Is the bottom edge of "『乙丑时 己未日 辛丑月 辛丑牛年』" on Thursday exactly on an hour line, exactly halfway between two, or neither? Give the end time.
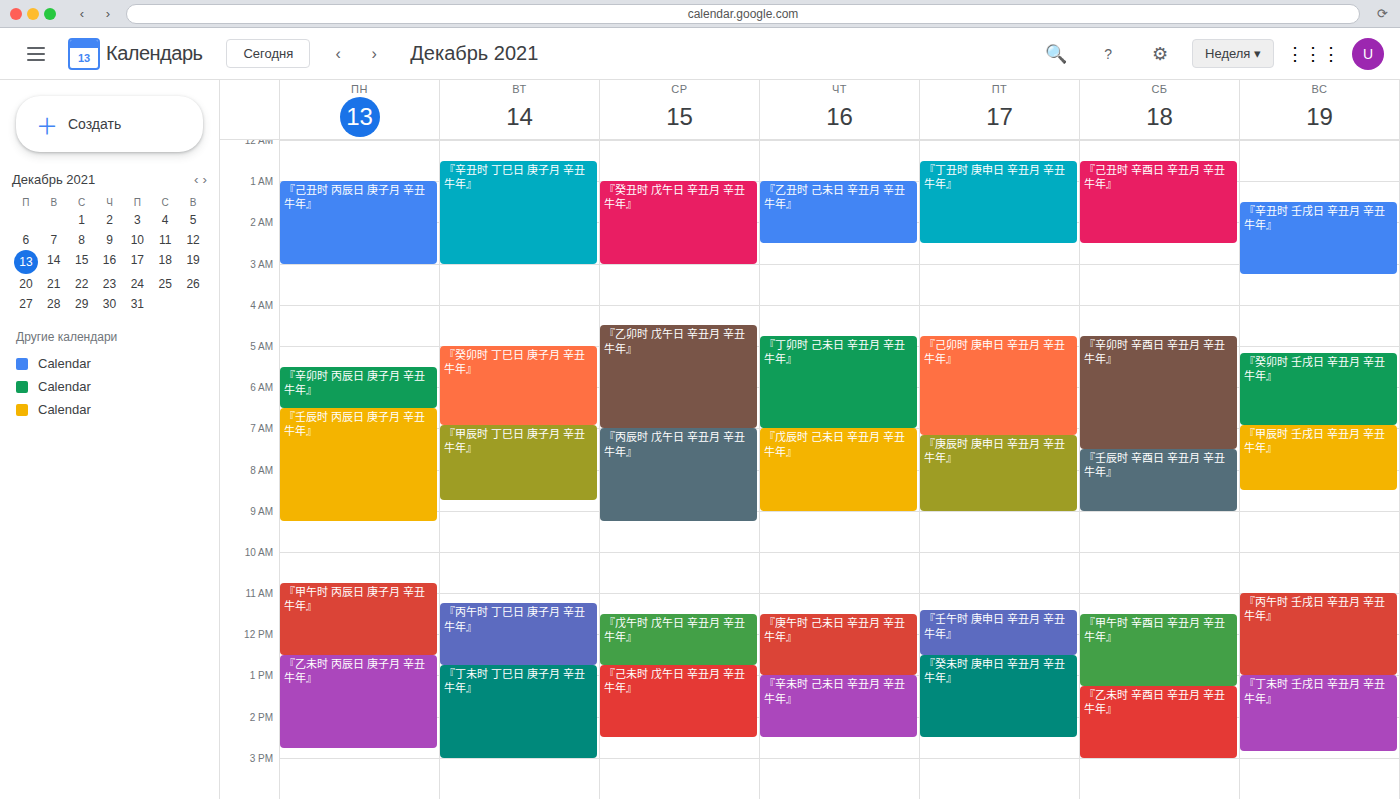
2:30 AM -- halfway between the 2 AM and 3 AM lines.